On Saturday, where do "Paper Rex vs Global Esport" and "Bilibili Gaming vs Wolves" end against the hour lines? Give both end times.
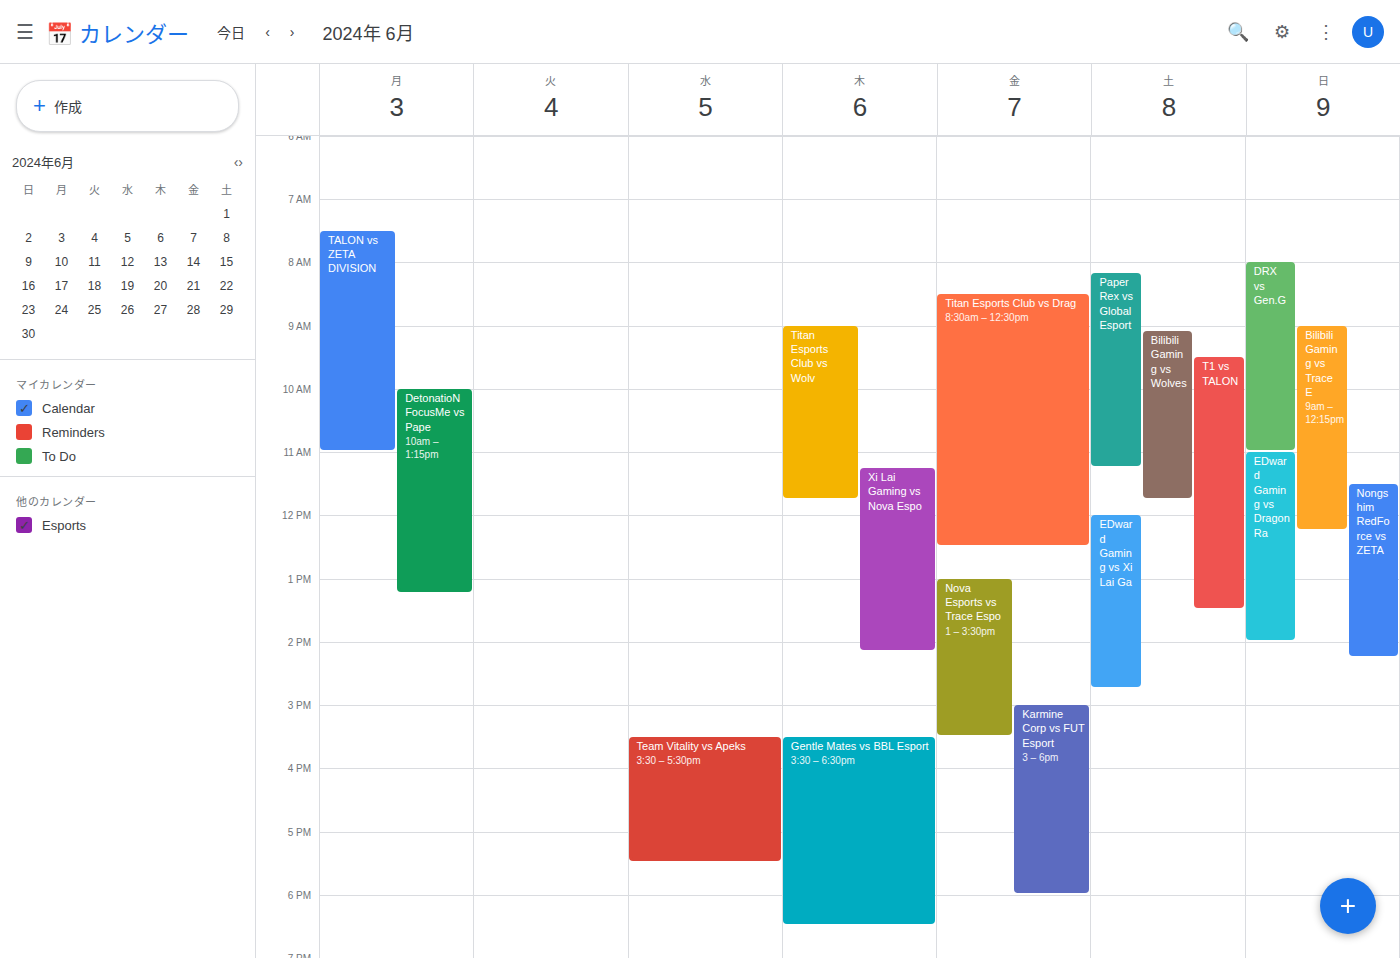
"Paper Rex vs Global Esport": 11:15 AM, neither: a quarter of the way from the 11 AM line to the 12 PM line. "Bilibili Gaming vs Wolves": 11:45 AM, neither: three quarters of the way from the 11 AM line to the 12 PM line.